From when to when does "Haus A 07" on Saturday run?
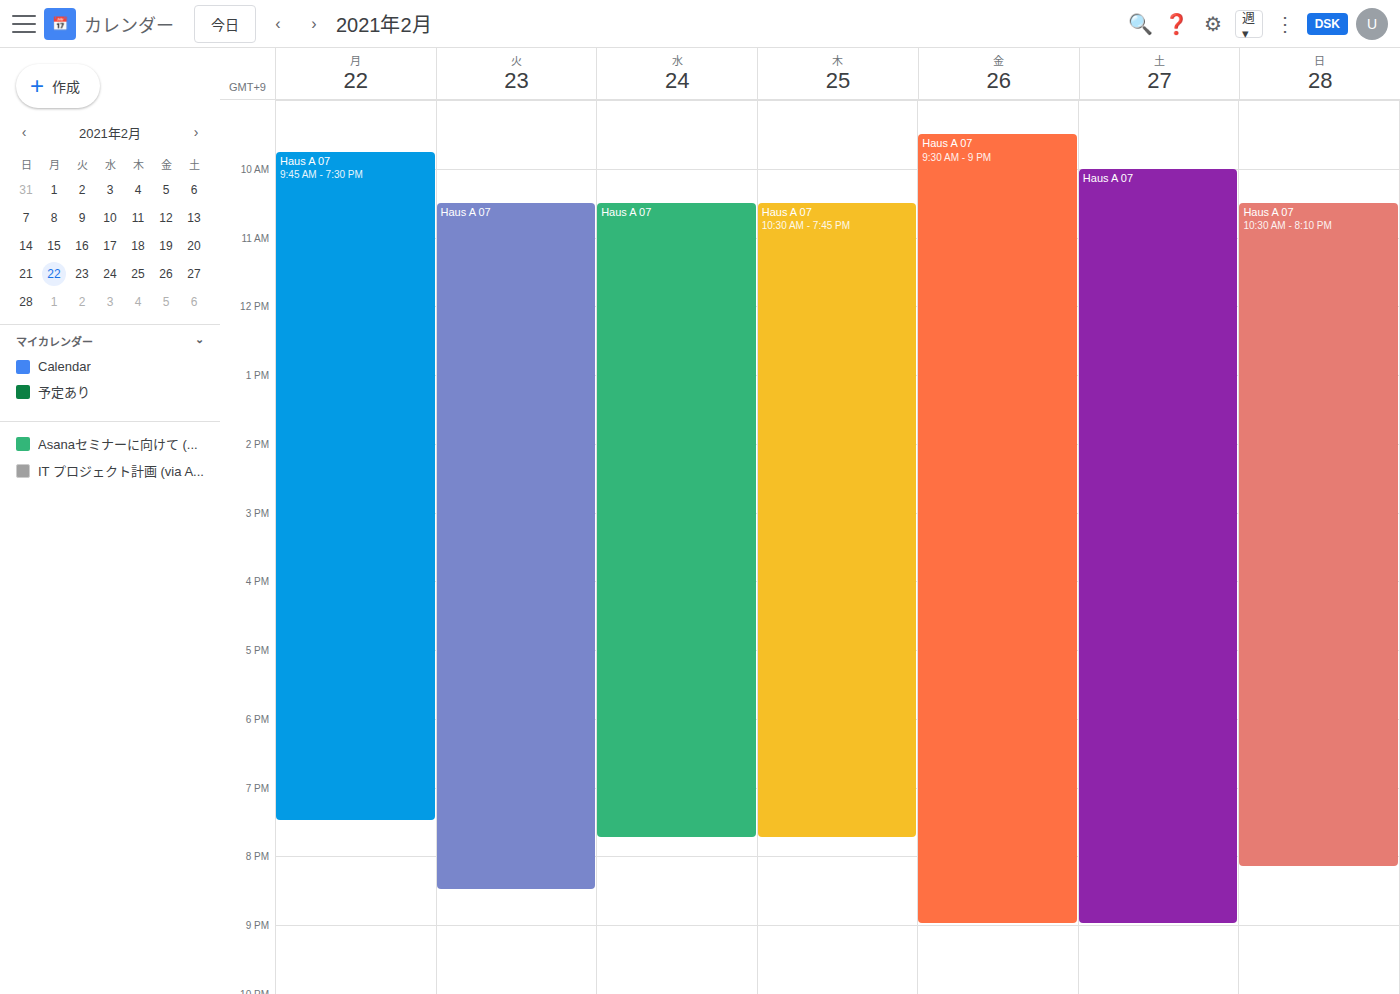
10:00 AM to 9:00 PM